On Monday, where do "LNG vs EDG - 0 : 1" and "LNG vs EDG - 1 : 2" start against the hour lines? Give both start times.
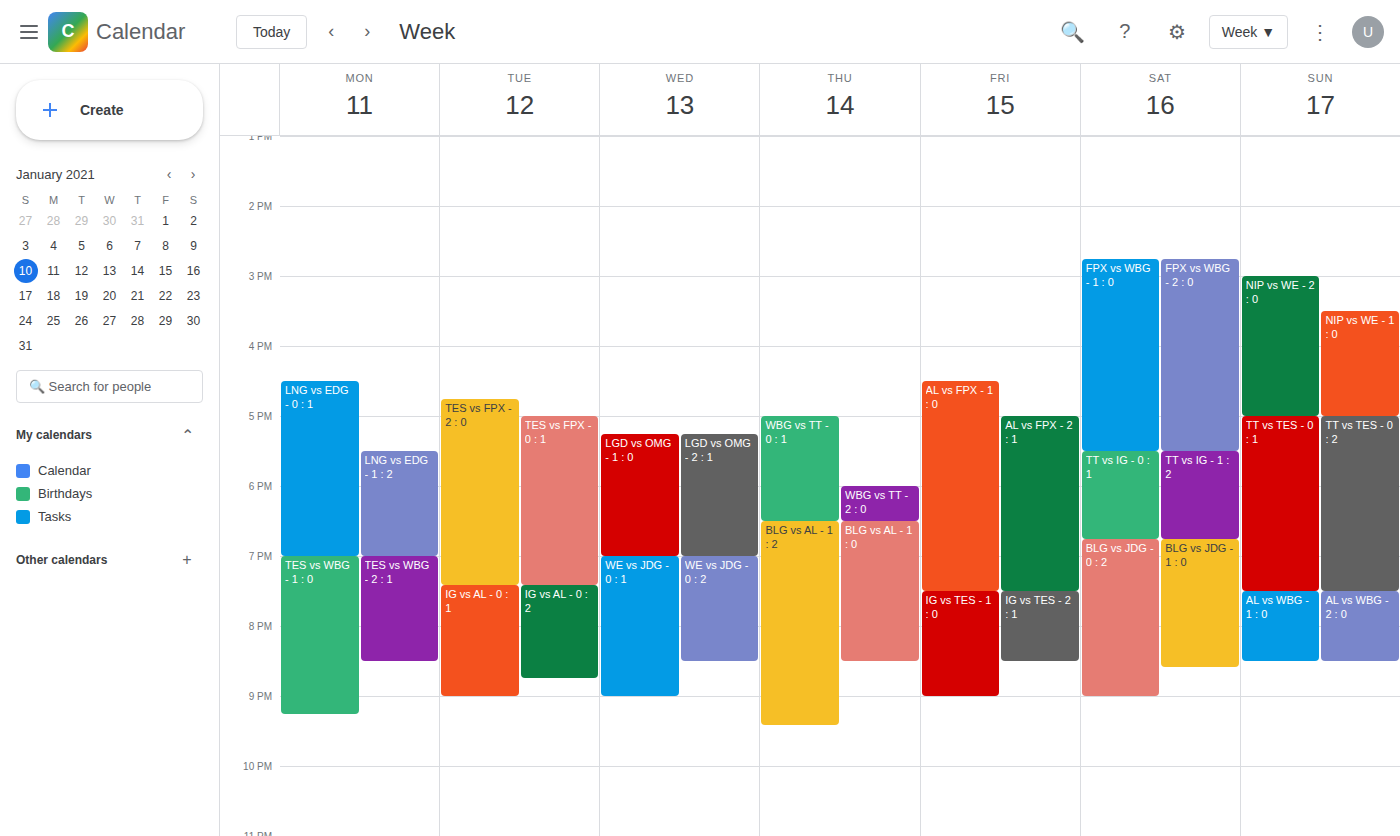
"LNG vs EDG - 0 : 1": 4:30 PM, halfway between the 4 PM and 5 PM lines. "LNG vs EDG - 1 : 2": 5:30 PM, halfway between the 5 PM and 6 PM lines.